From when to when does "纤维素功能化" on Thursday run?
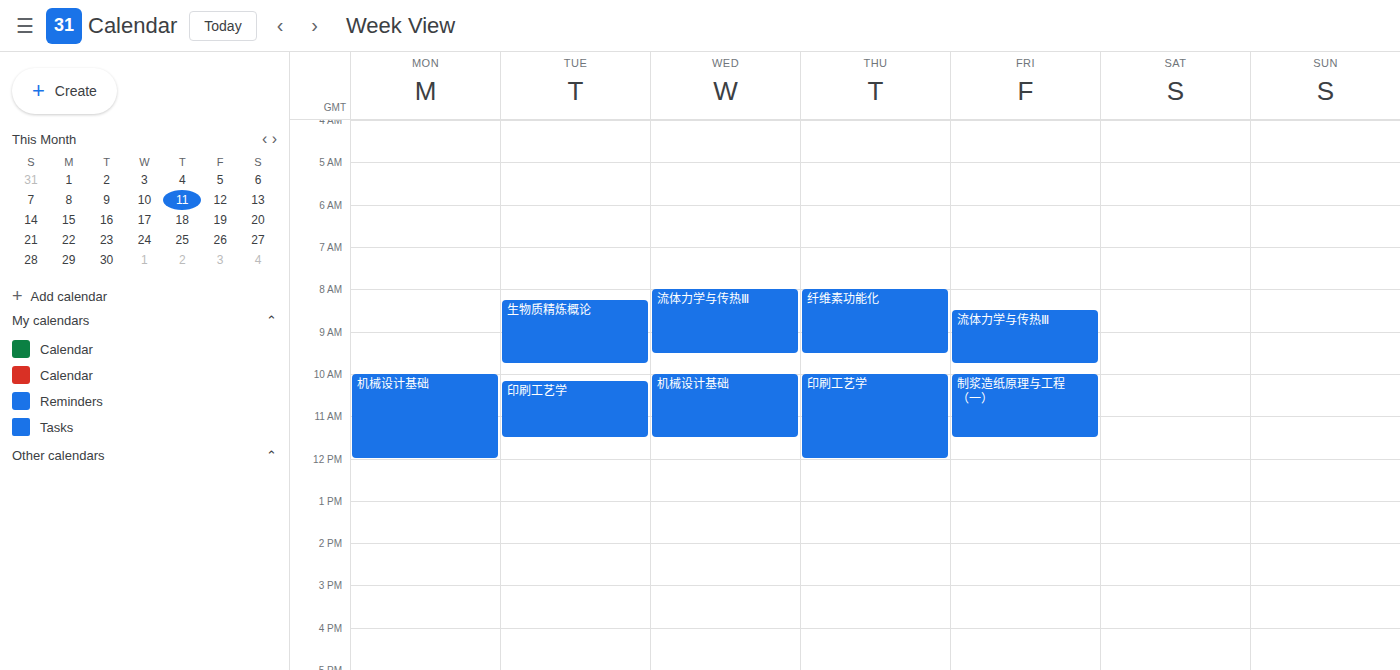
8:00 AM to 9:30 AM